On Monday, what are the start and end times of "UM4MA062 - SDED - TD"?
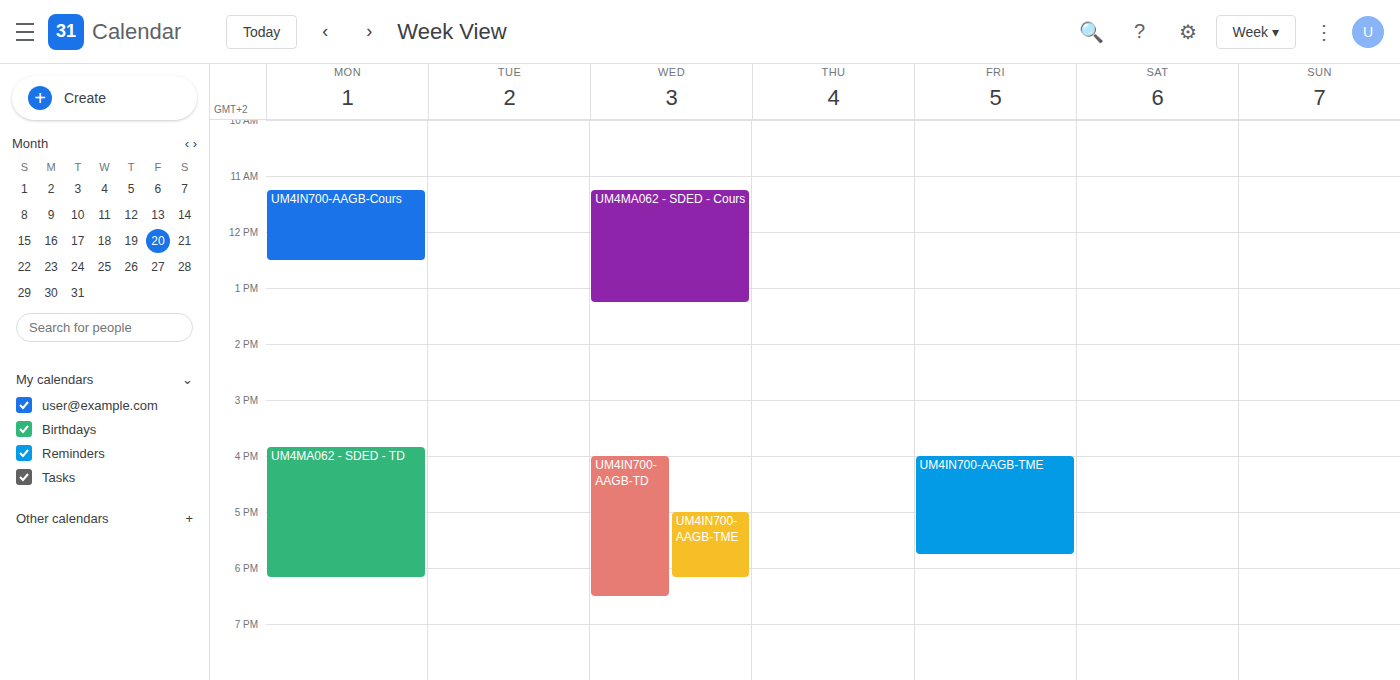
15:50 to 18:10